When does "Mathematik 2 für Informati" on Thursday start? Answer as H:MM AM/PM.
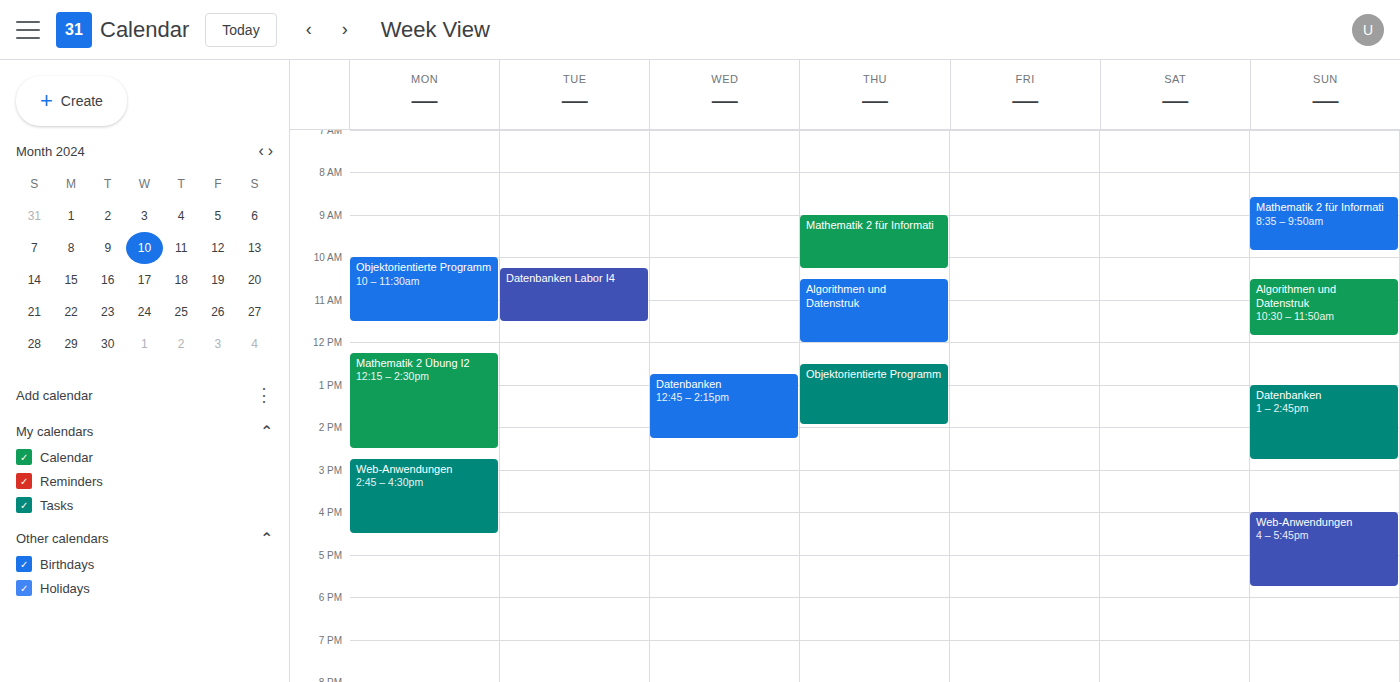
9:00 AM